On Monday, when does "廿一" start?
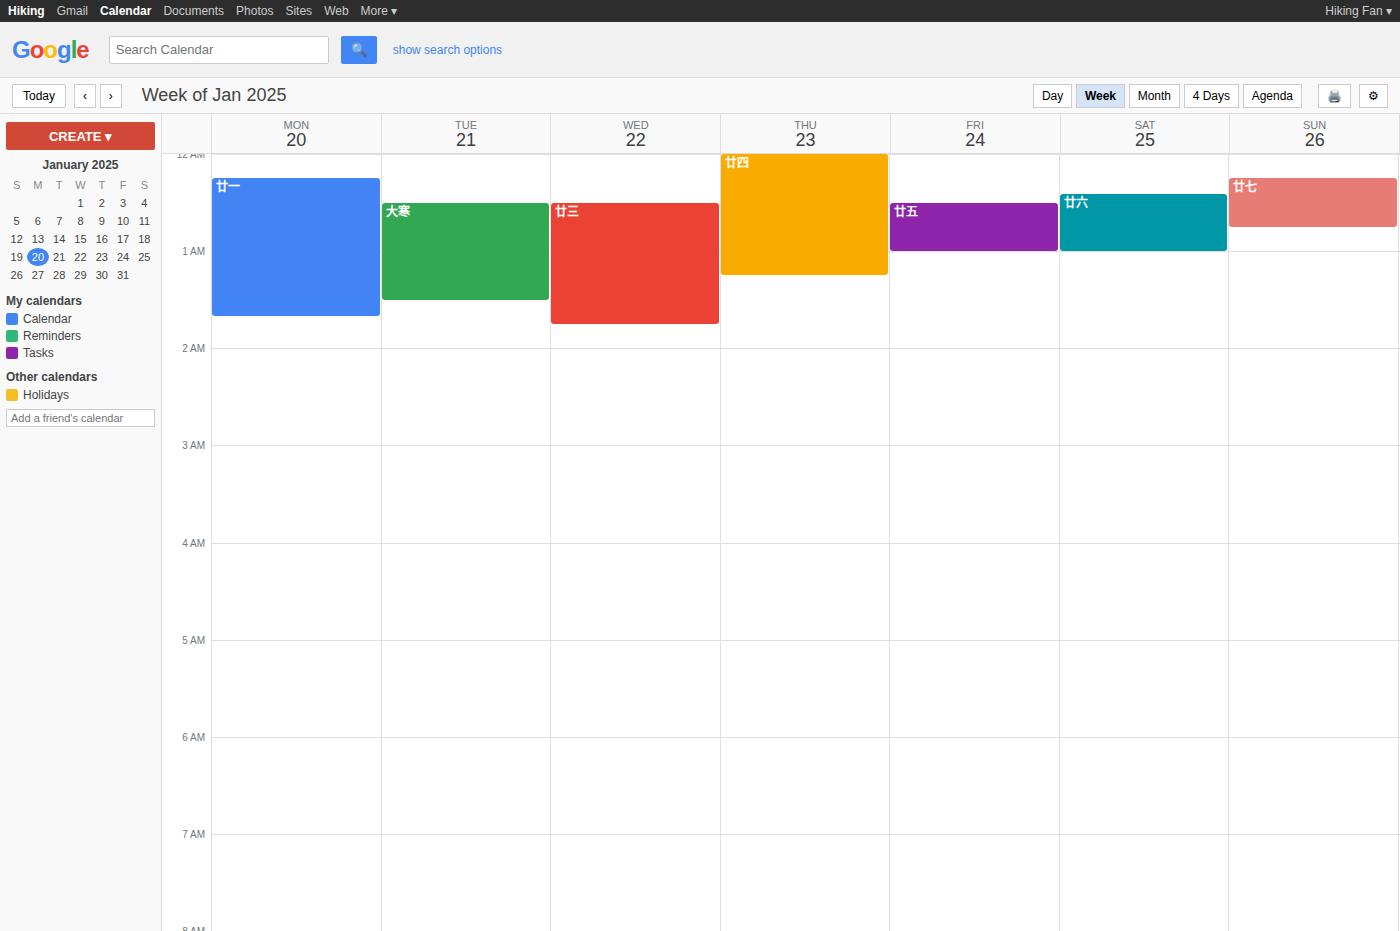
12:15 AM